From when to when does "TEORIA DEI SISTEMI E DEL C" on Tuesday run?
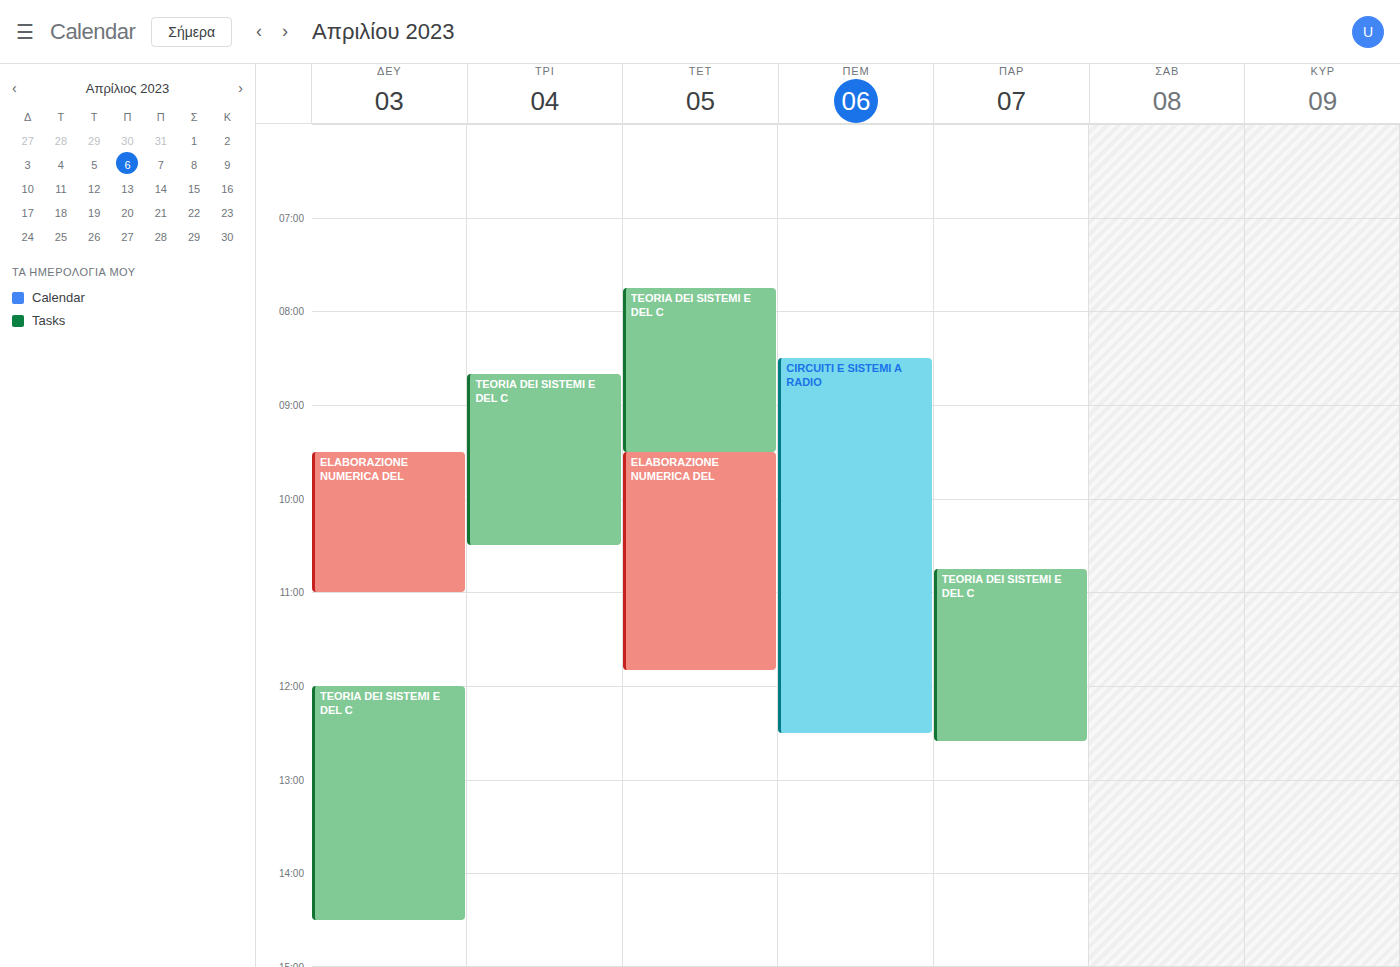
8:40 AM to 10:30 AM